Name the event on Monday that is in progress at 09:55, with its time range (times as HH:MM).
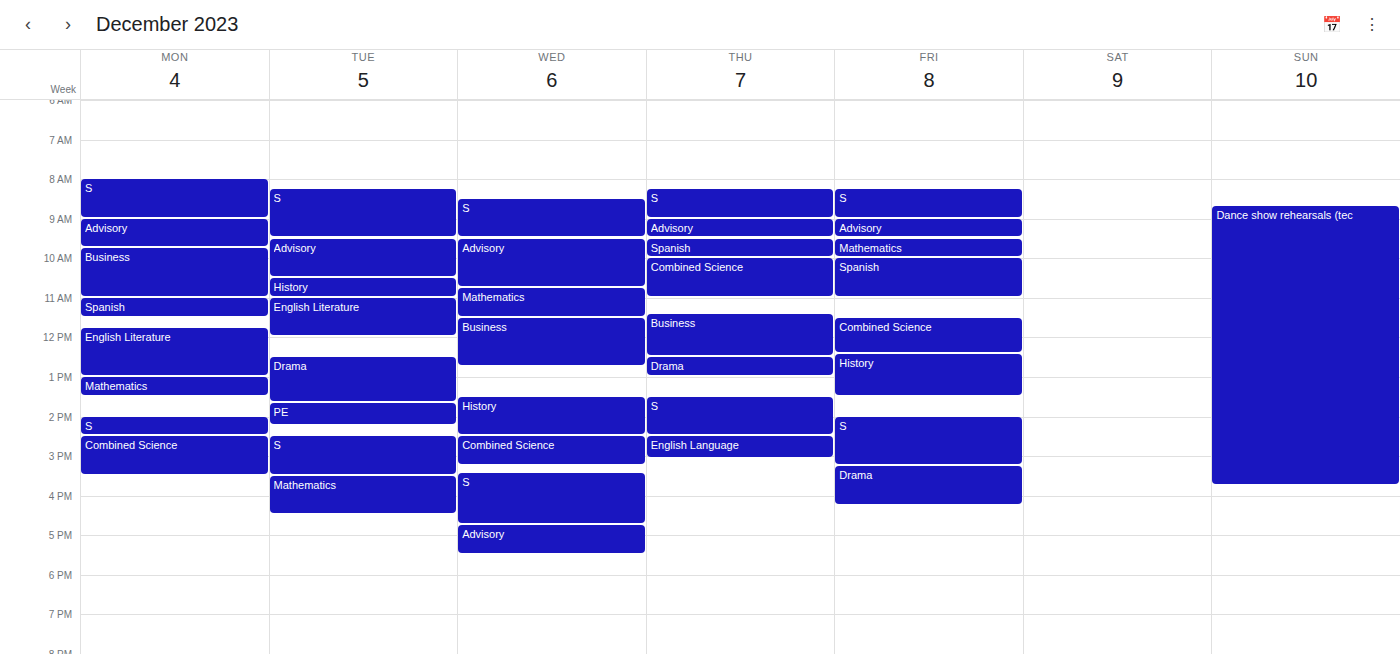
"Business", 09:45 to 11:00